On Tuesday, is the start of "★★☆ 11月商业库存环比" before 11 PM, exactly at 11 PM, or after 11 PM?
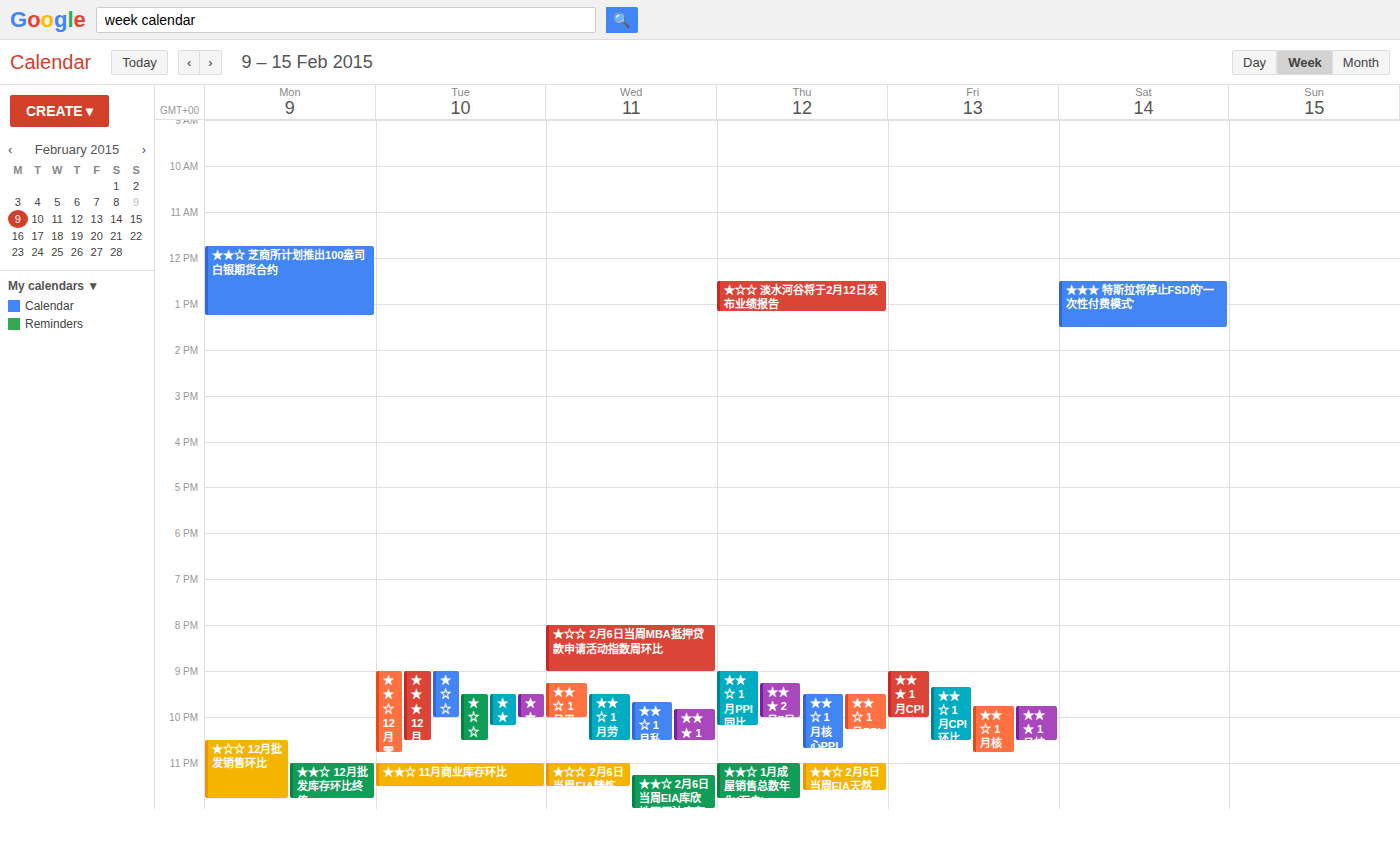
11:00 PM -- exactly at 11 PM, on the 11 PM line.